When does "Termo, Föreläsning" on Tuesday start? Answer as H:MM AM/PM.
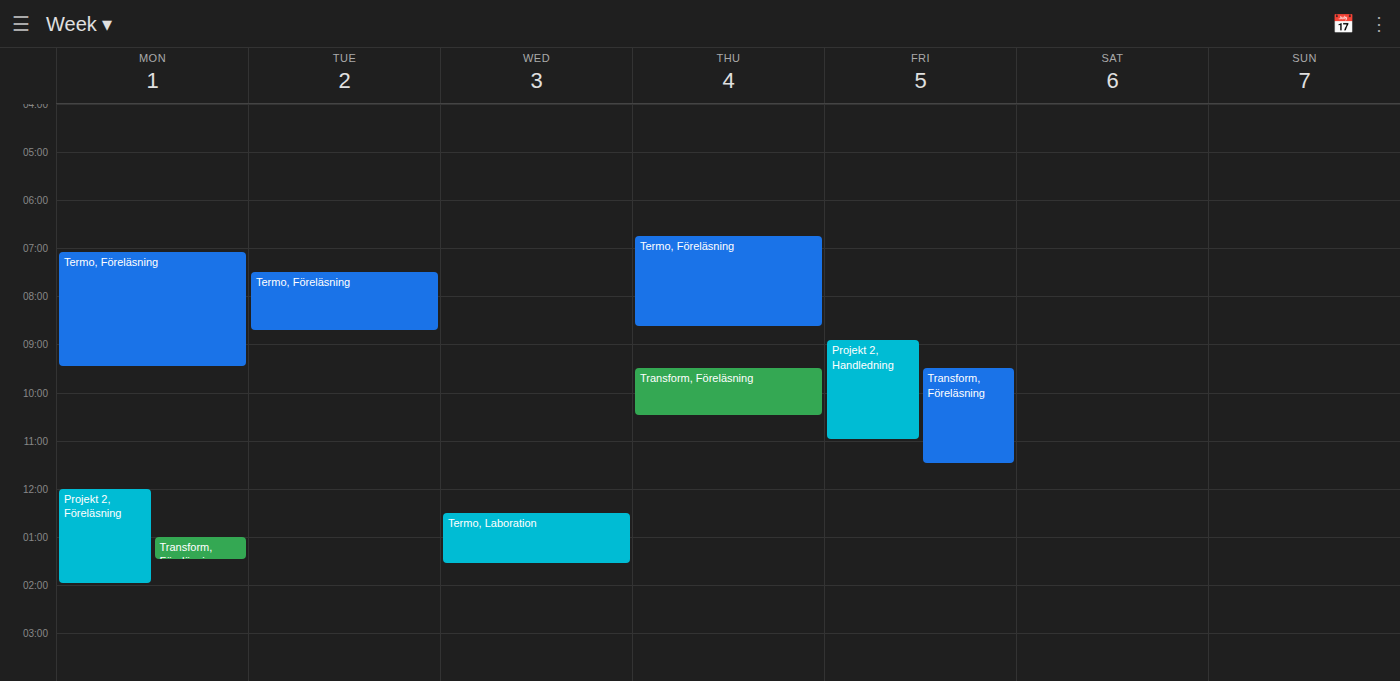
7:30 AM